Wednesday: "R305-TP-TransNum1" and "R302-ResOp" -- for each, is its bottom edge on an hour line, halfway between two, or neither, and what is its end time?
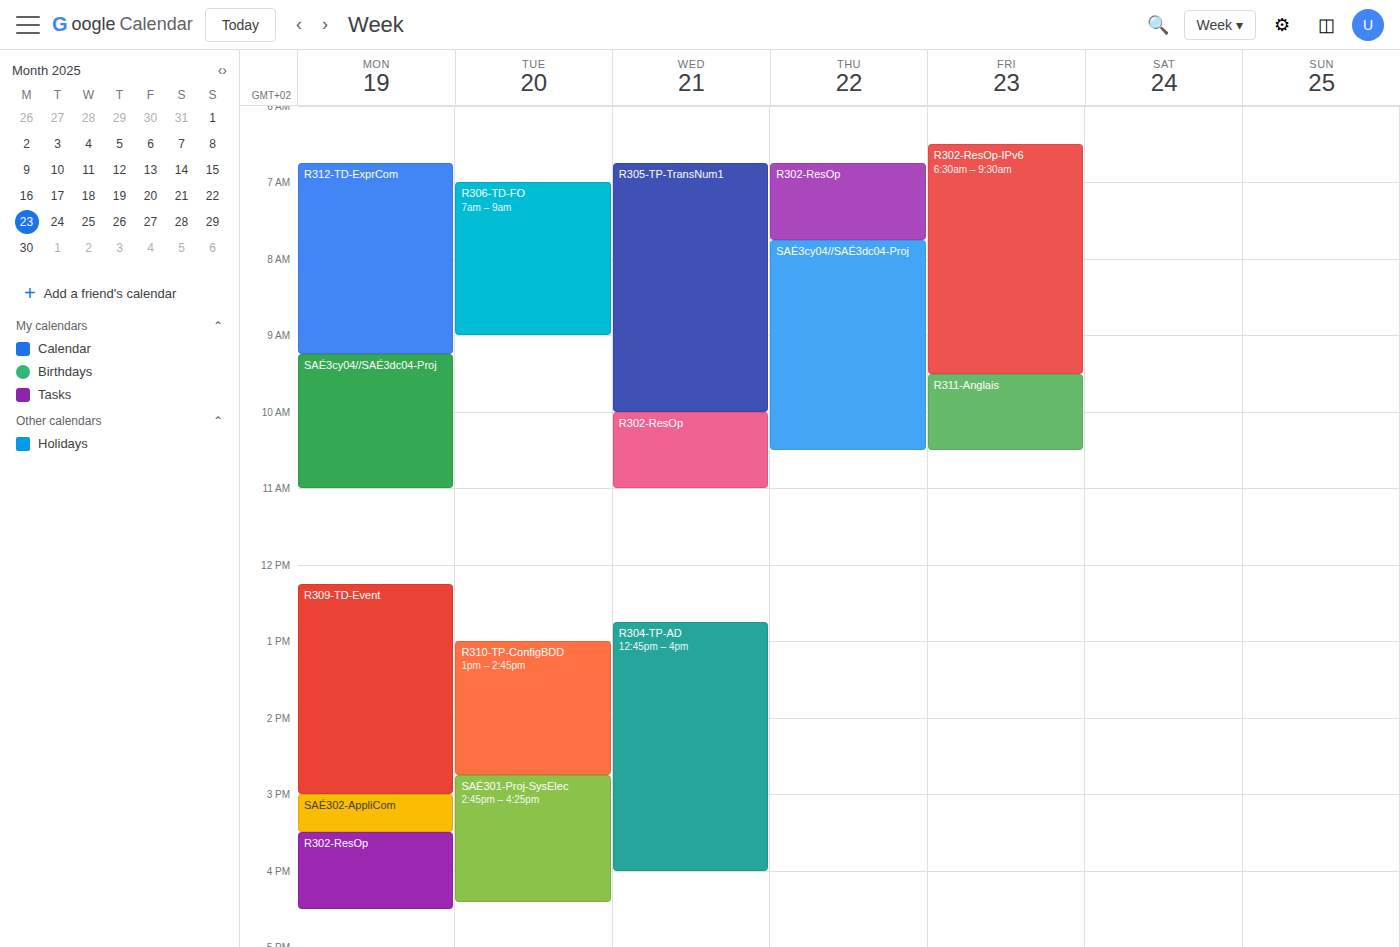
"R305-TP-TransNum1": 10:00 AM, exactly on the 10 AM line. "R302-ResOp": 11:00 AM, exactly on the 11 AM line.